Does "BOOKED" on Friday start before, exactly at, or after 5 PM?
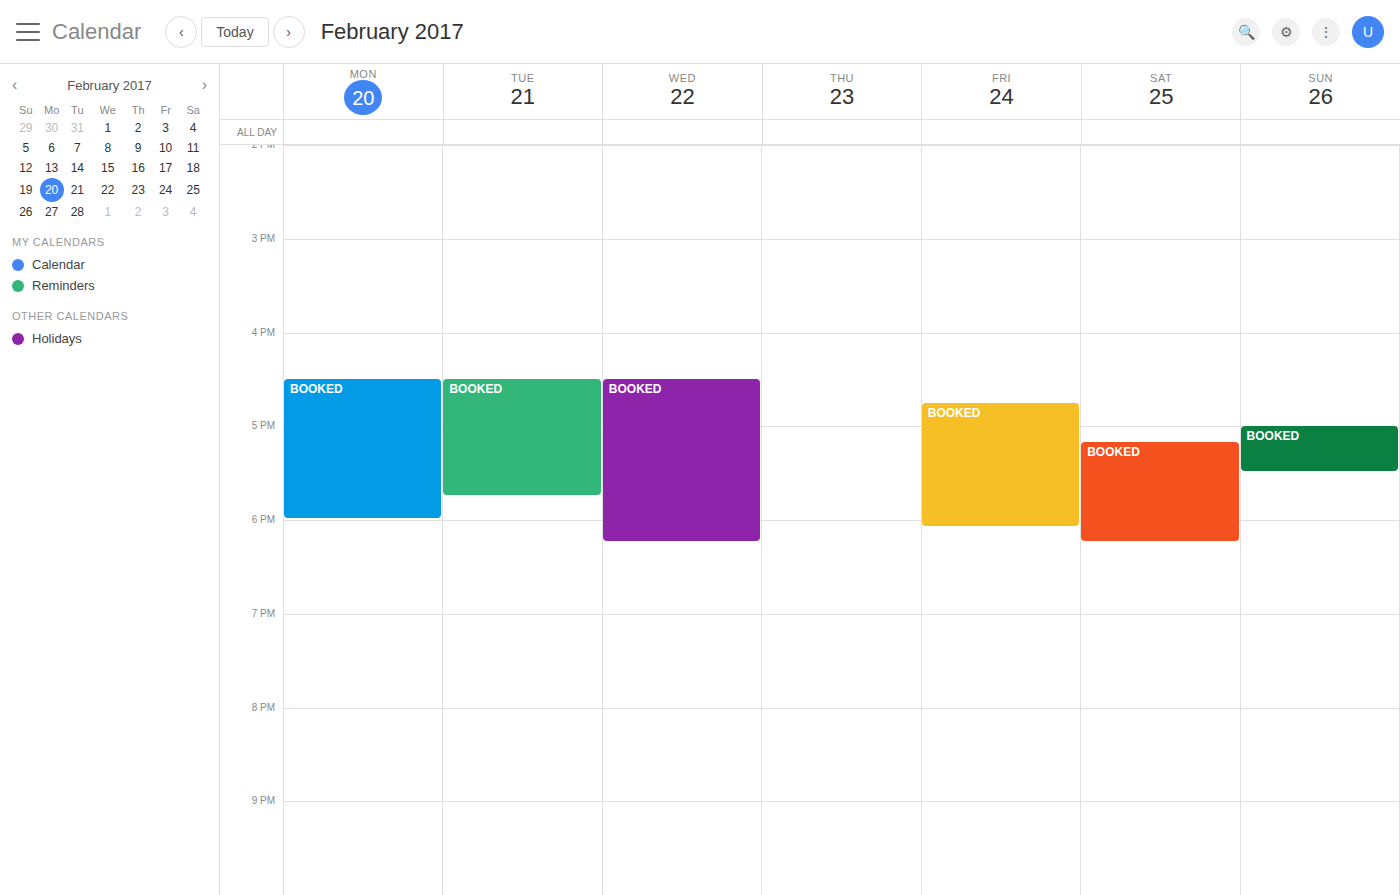
4:45 PM -- before 5 PM, 15 minutes above the 5 PM line.